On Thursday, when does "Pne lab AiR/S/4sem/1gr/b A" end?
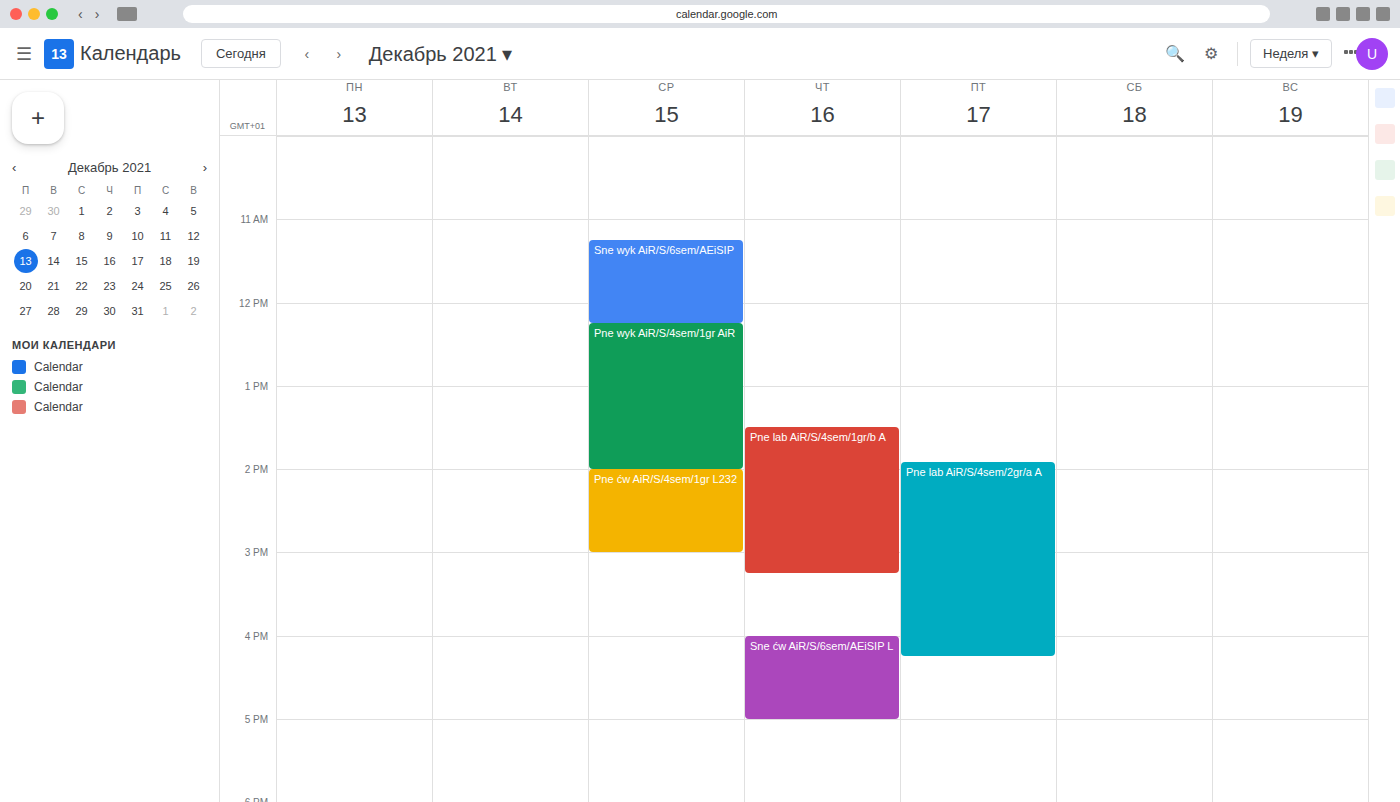
3:15 PM